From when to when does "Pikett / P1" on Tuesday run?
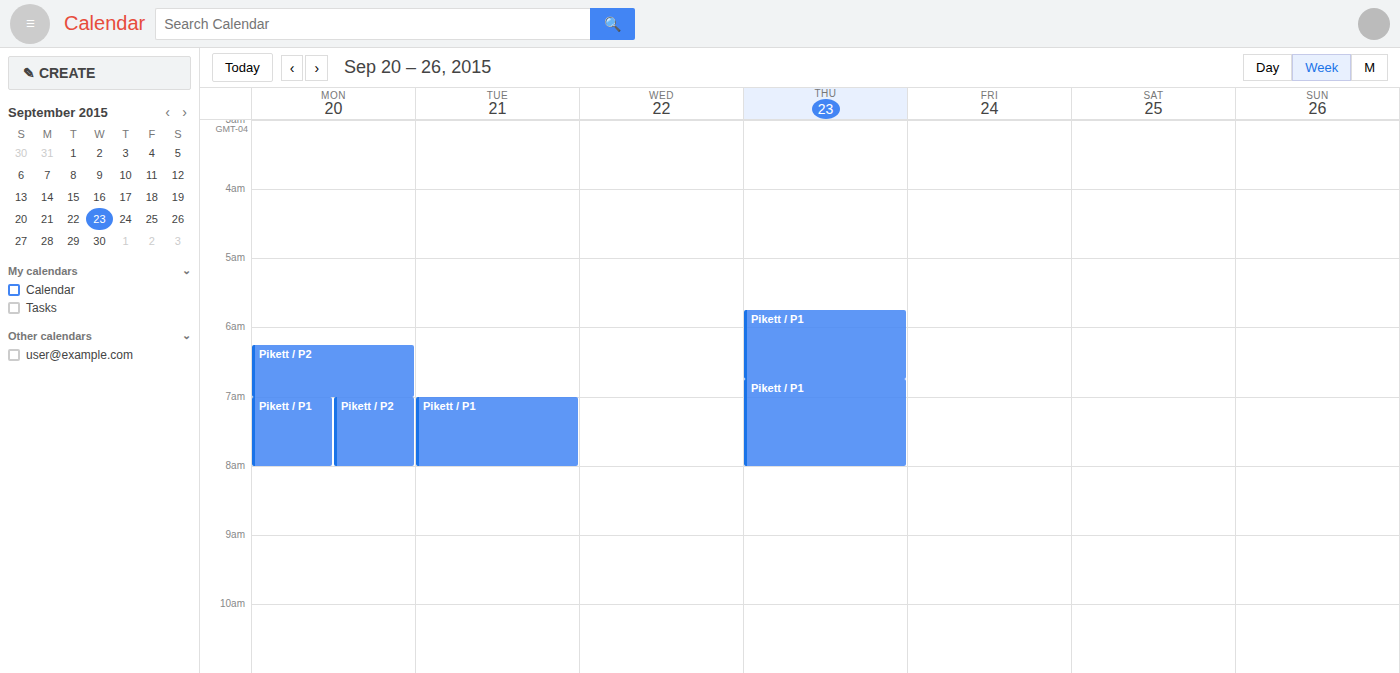
7:00 AM to 8:00 AM